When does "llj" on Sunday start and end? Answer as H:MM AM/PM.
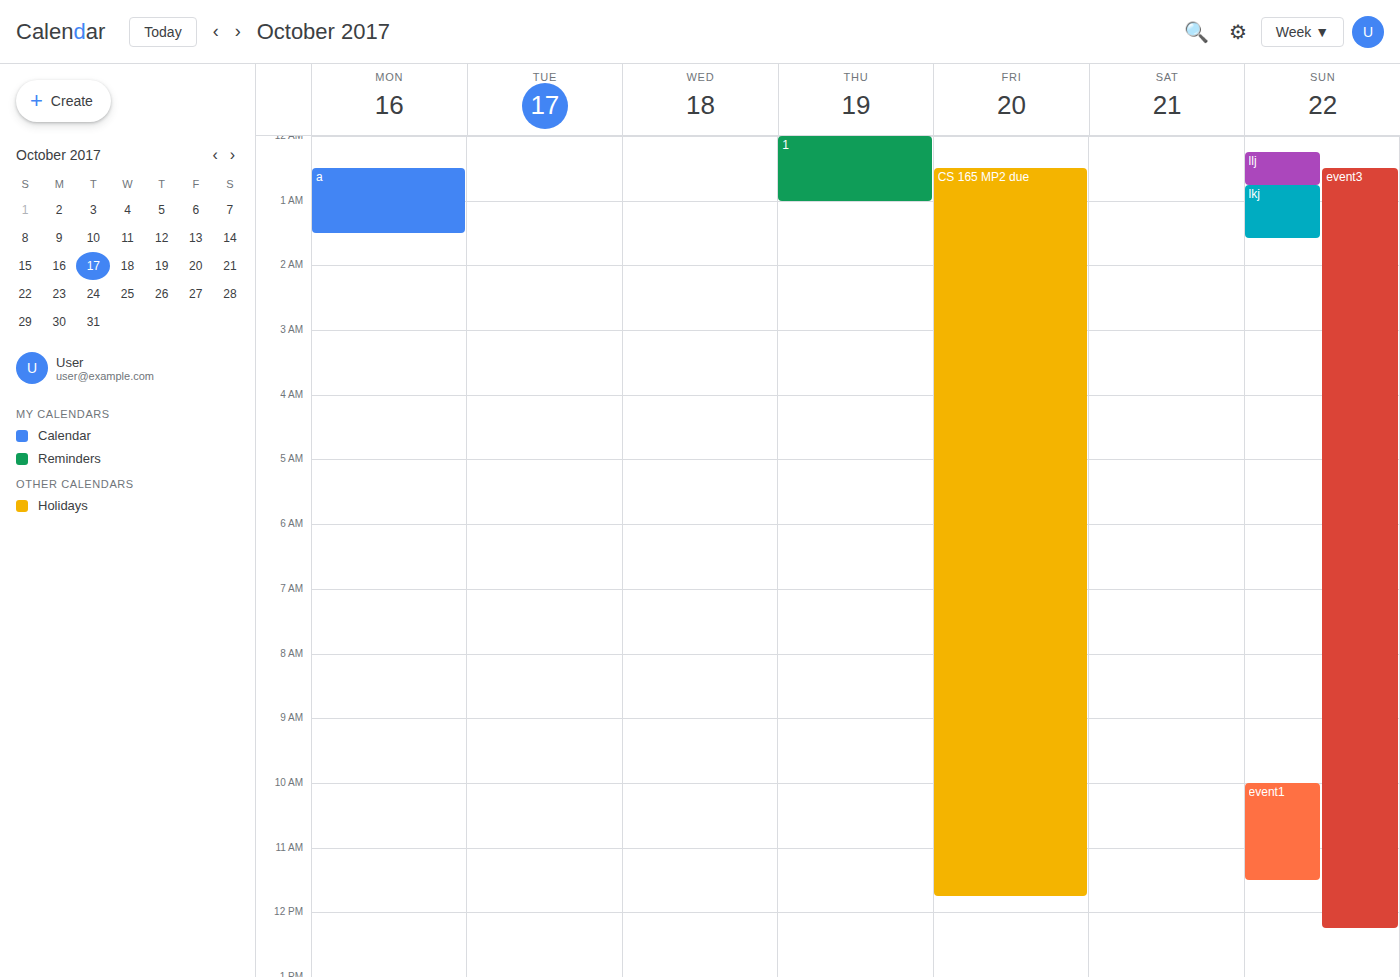
12:15 AM to 12:45 AM